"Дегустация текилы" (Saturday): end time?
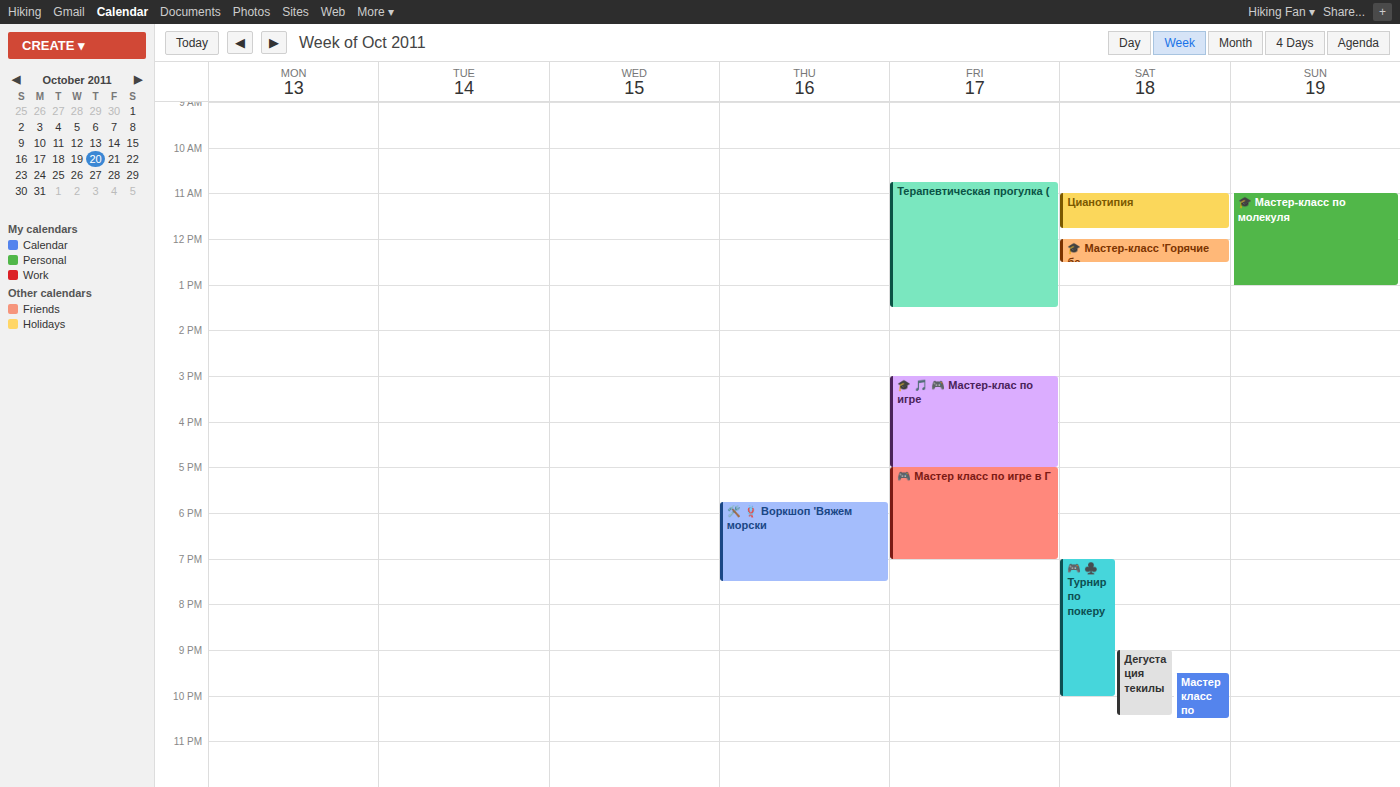
10:25 PM